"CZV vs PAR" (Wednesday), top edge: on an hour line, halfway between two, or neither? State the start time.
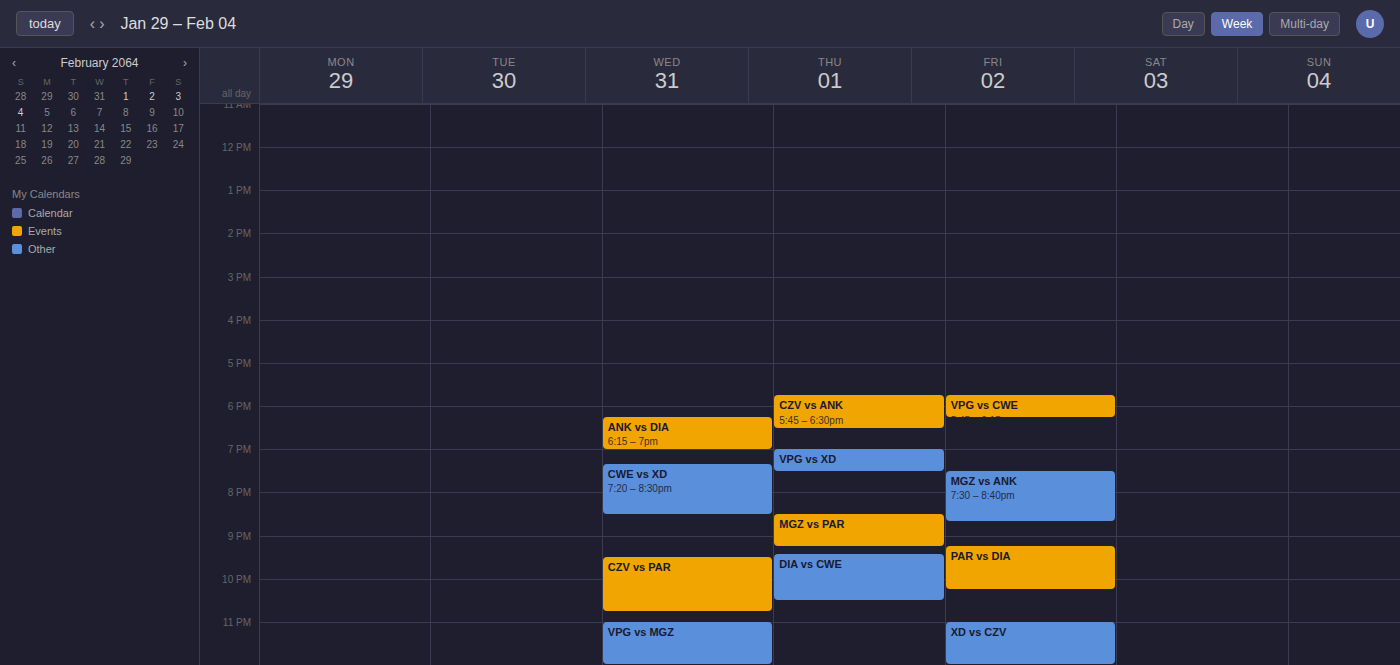
9:30 PM -- halfway between the 9 PM and 10 PM lines.